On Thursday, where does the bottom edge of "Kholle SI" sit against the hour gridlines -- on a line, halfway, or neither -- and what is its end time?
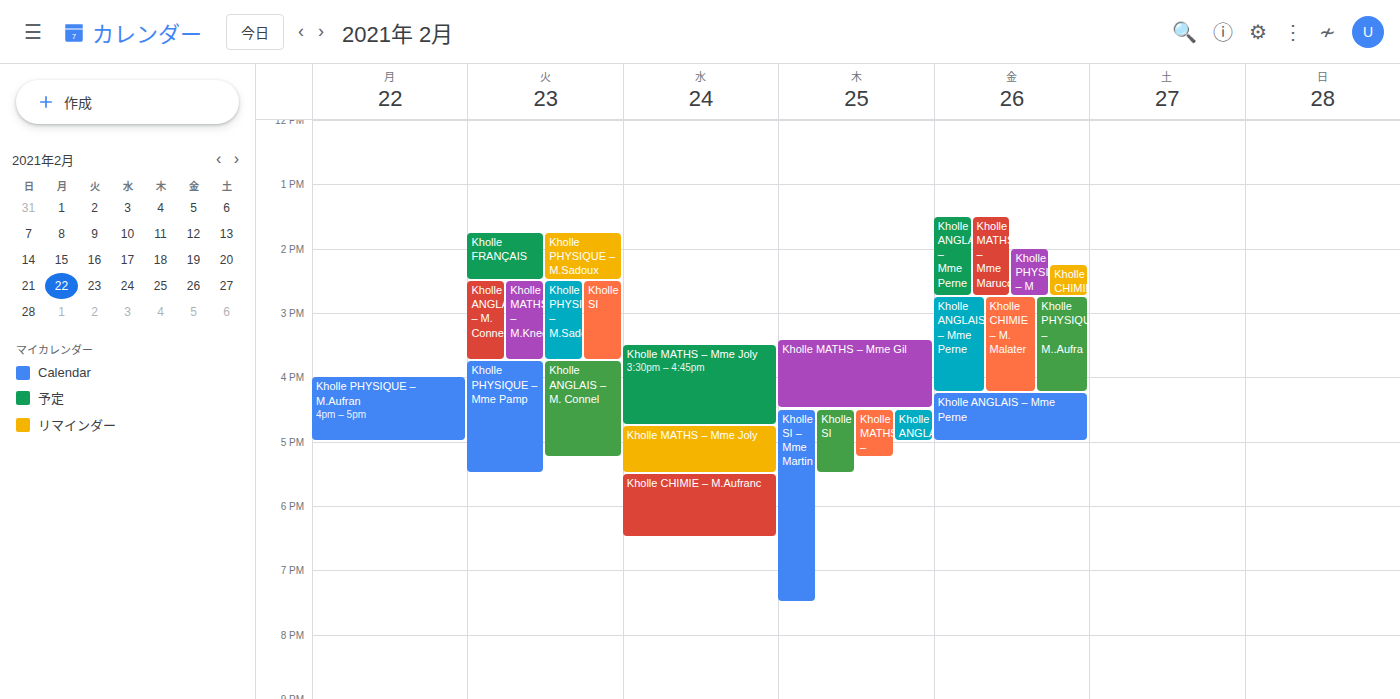
5:30 PM -- halfway between the 5 PM and 6 PM lines.